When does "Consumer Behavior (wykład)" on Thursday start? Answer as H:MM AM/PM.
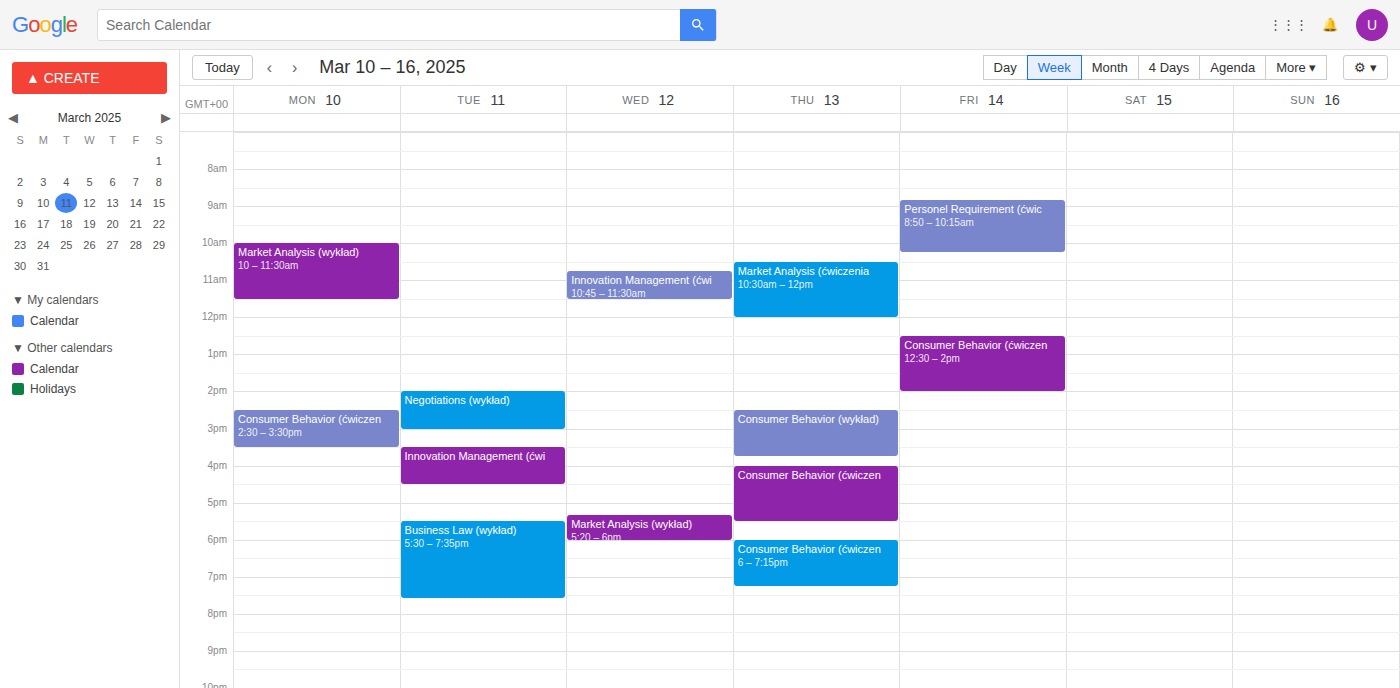
2:30 PM